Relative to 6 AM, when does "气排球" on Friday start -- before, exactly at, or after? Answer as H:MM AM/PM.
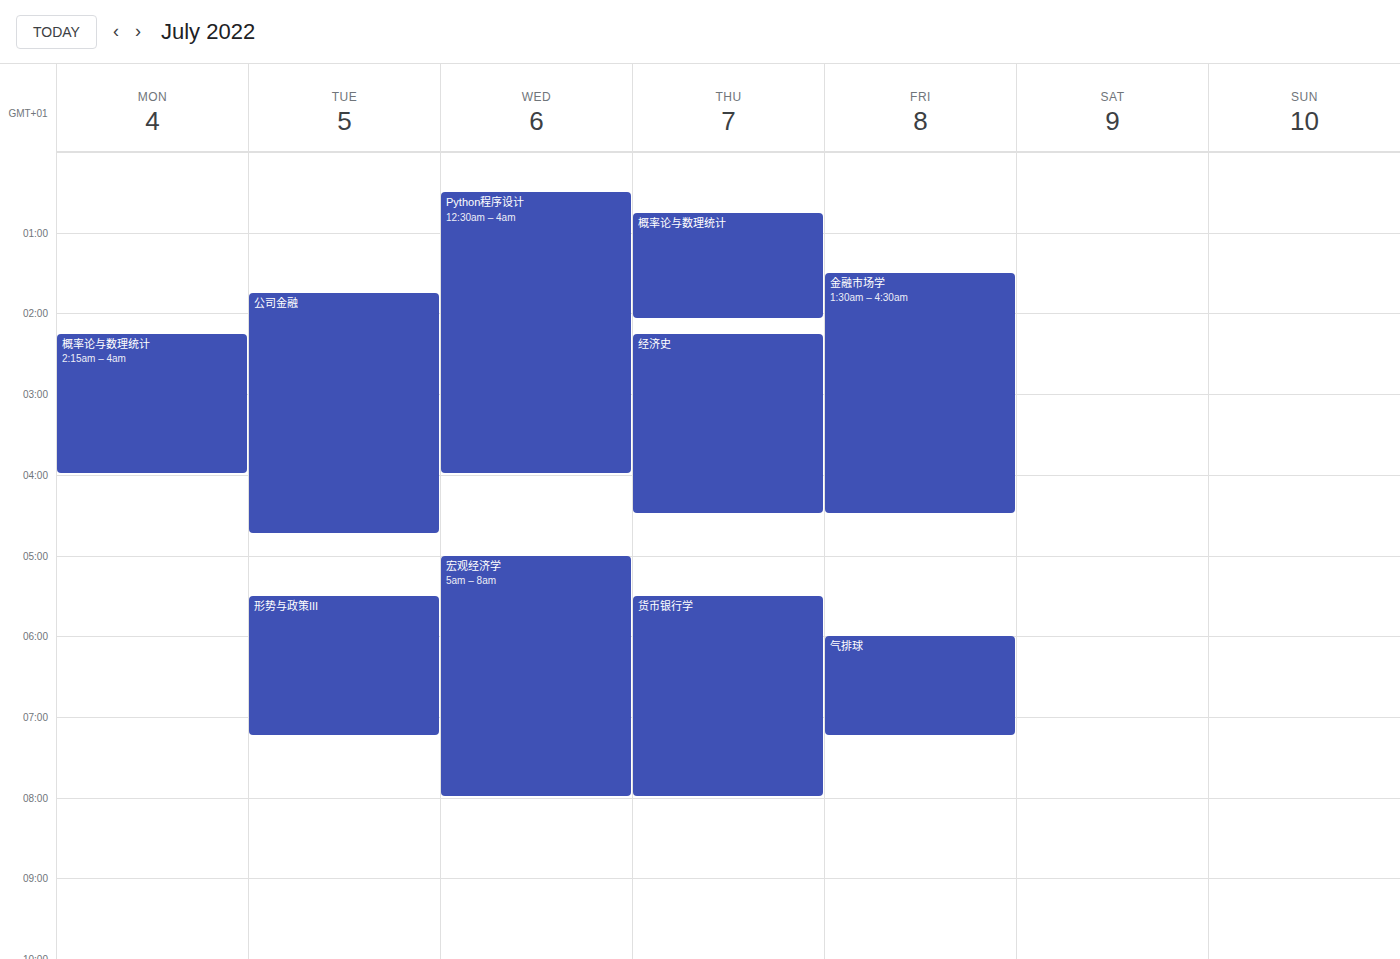
6:00 AM -- exactly at 6 AM, on the 6 AM line.